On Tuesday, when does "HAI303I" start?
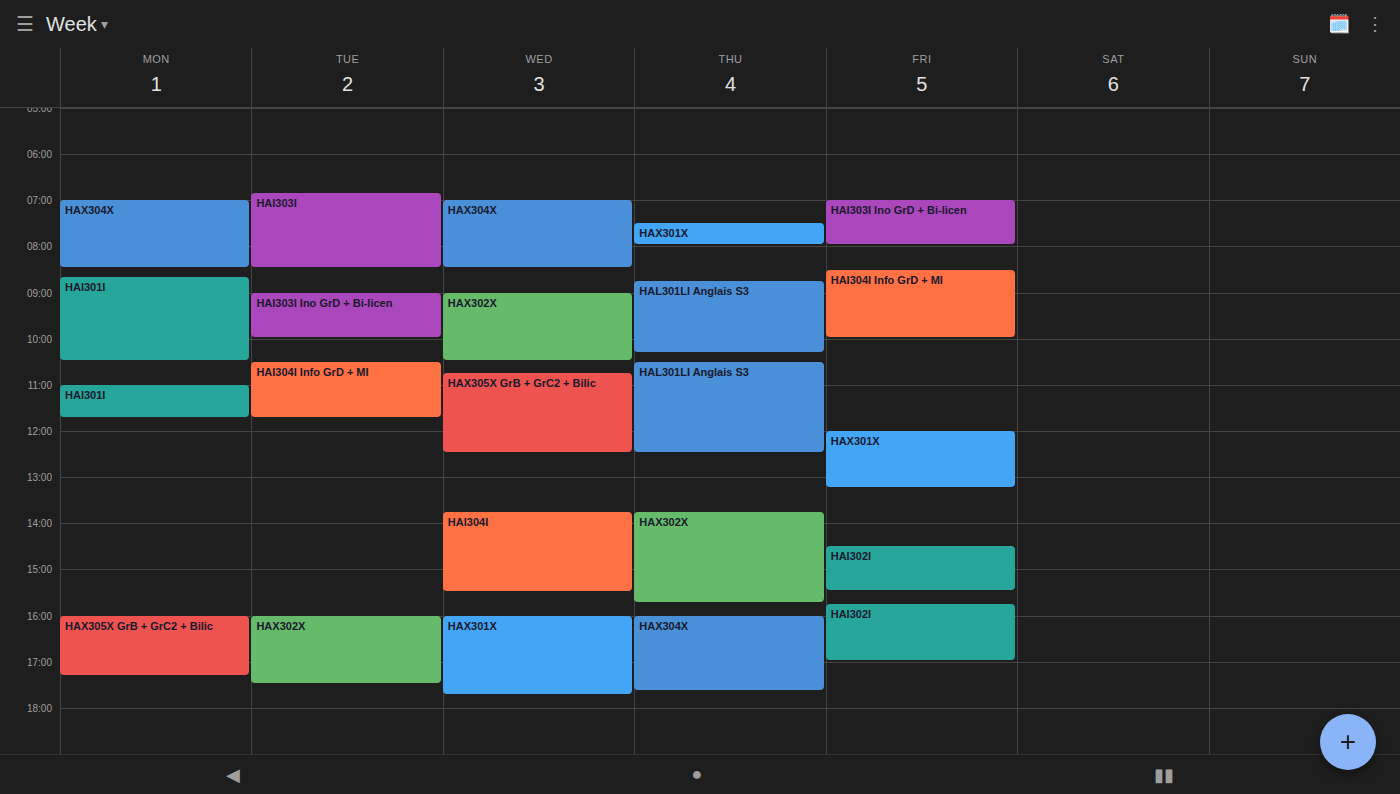
6:50 AM